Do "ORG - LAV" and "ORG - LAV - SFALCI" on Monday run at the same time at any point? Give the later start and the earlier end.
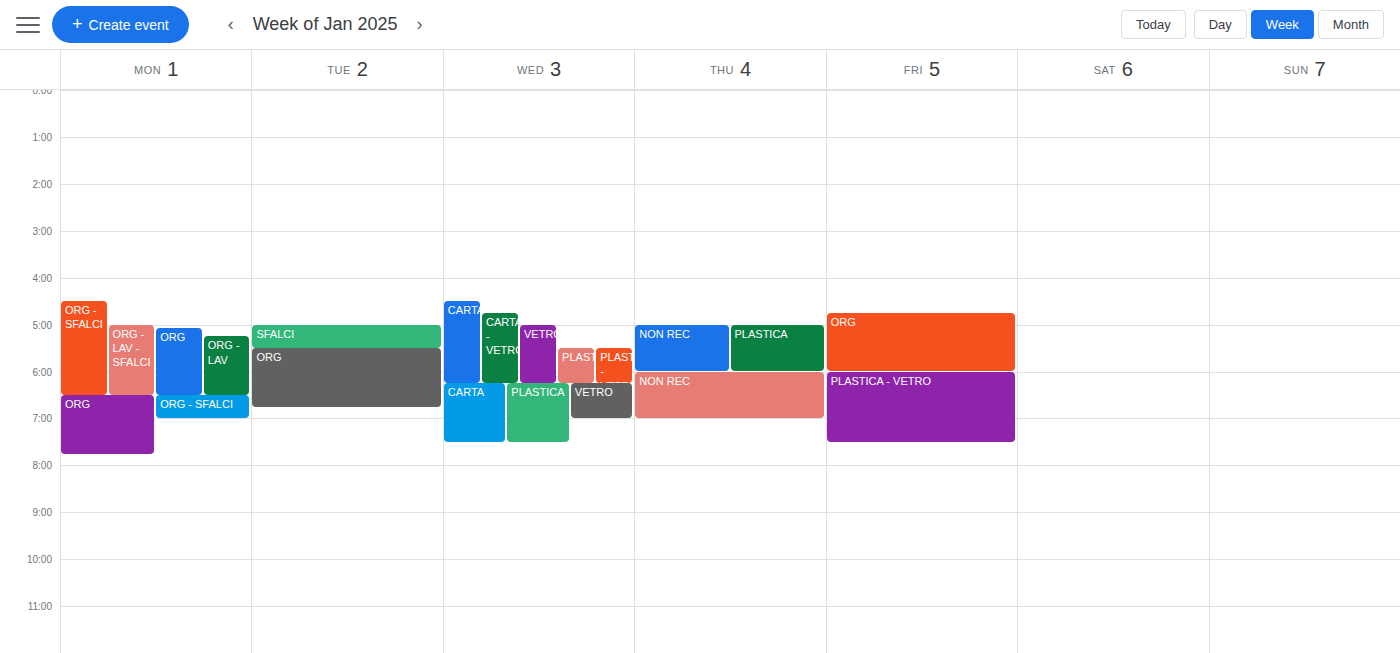
"ORG - LAV" runs 5:15 AM to 6:30 AM, inside "ORG - LAV - SFALCI" -- they overlap.